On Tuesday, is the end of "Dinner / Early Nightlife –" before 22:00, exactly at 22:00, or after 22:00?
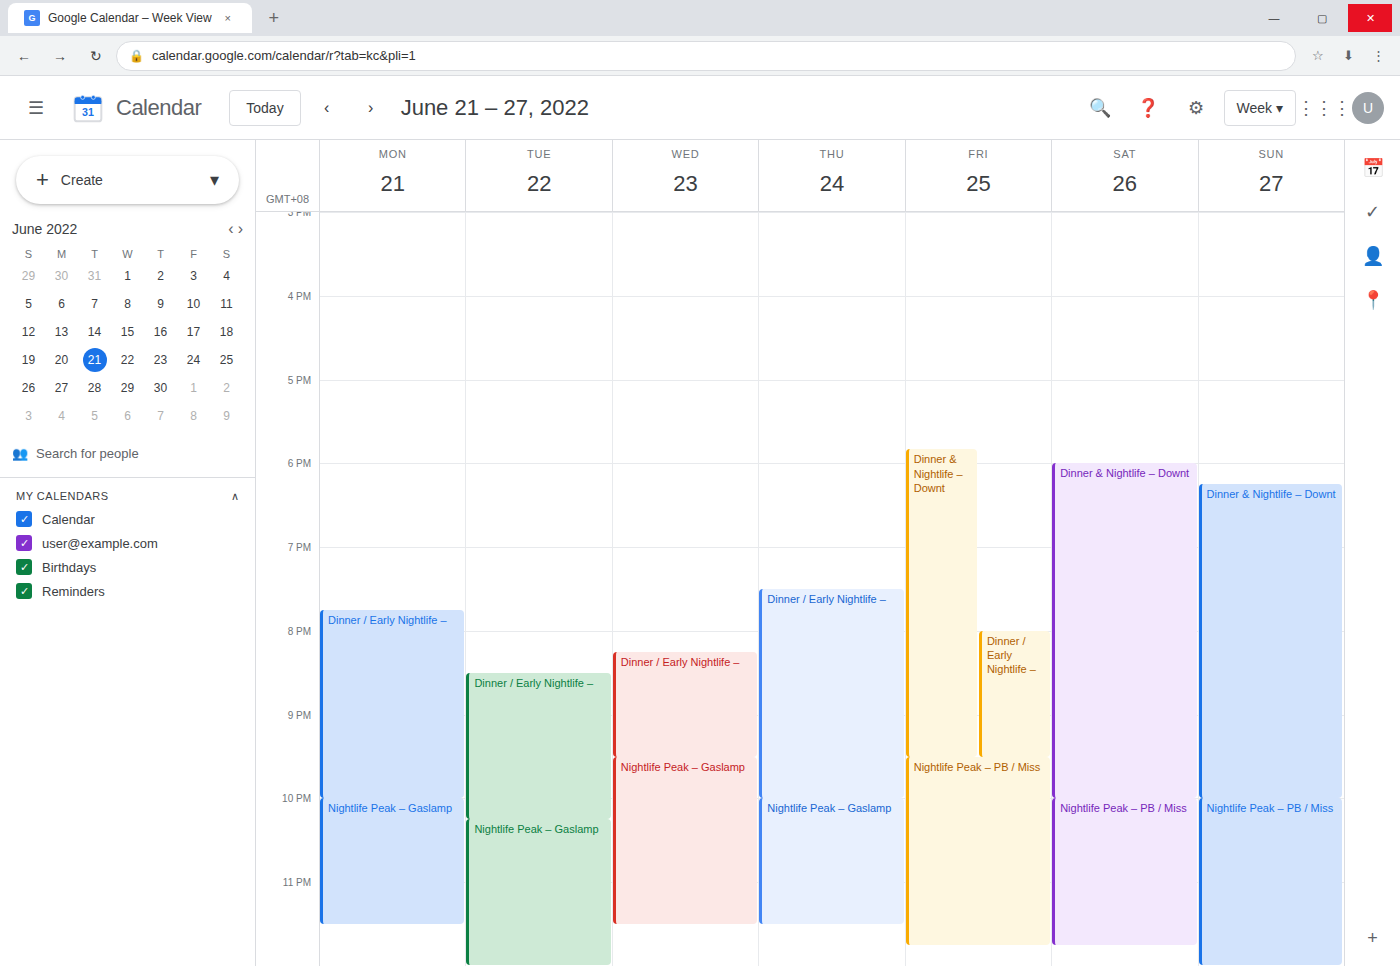
22:15 -- after 22:00, 15 minutes below the 22:00 line.